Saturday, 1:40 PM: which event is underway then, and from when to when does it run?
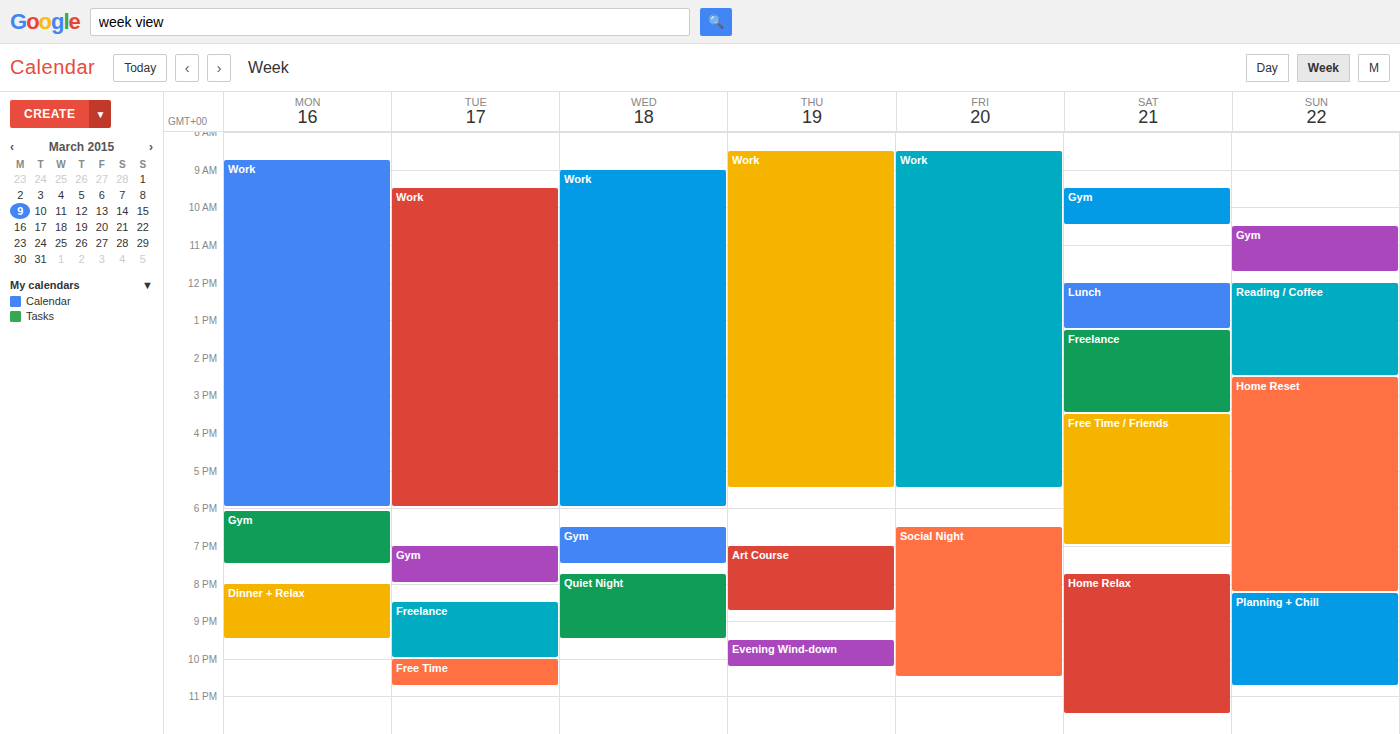
"Freelance", 1:15 PM to 3:30 PM